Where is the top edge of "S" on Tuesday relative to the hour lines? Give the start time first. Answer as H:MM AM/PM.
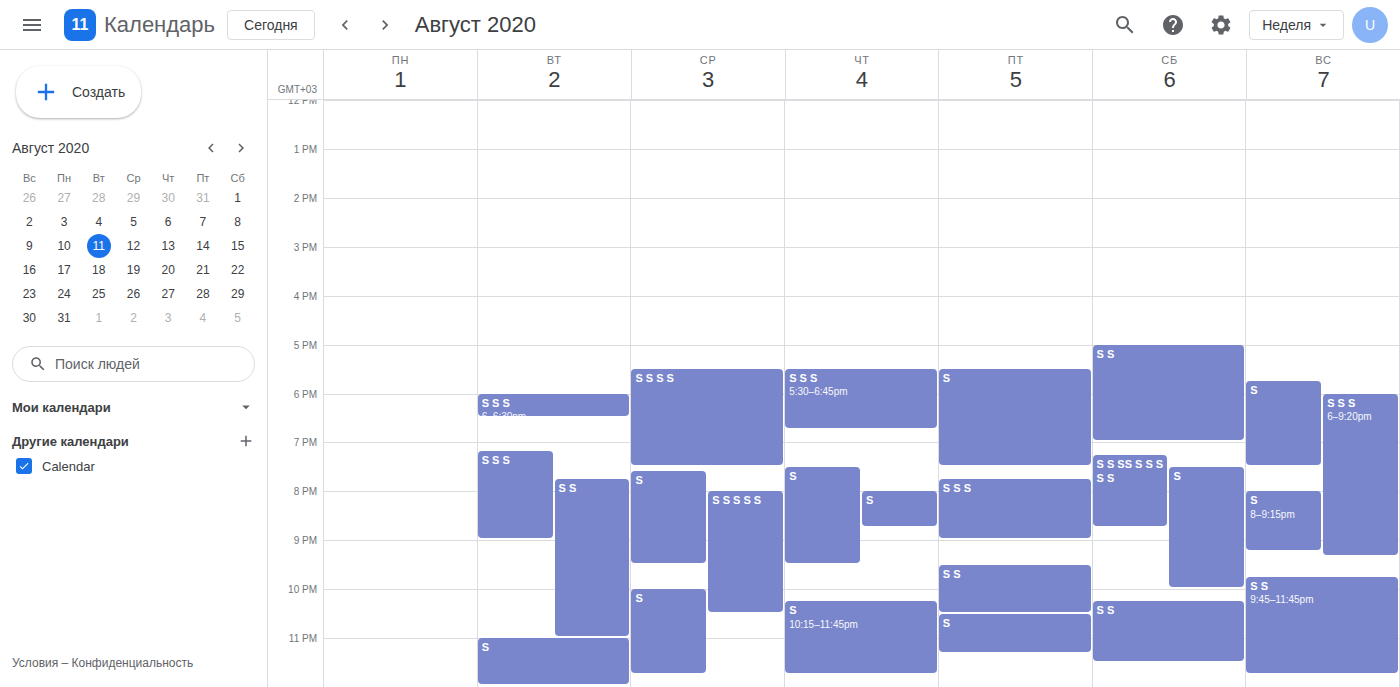
11:00 PM -- exactly on the 11 PM line.